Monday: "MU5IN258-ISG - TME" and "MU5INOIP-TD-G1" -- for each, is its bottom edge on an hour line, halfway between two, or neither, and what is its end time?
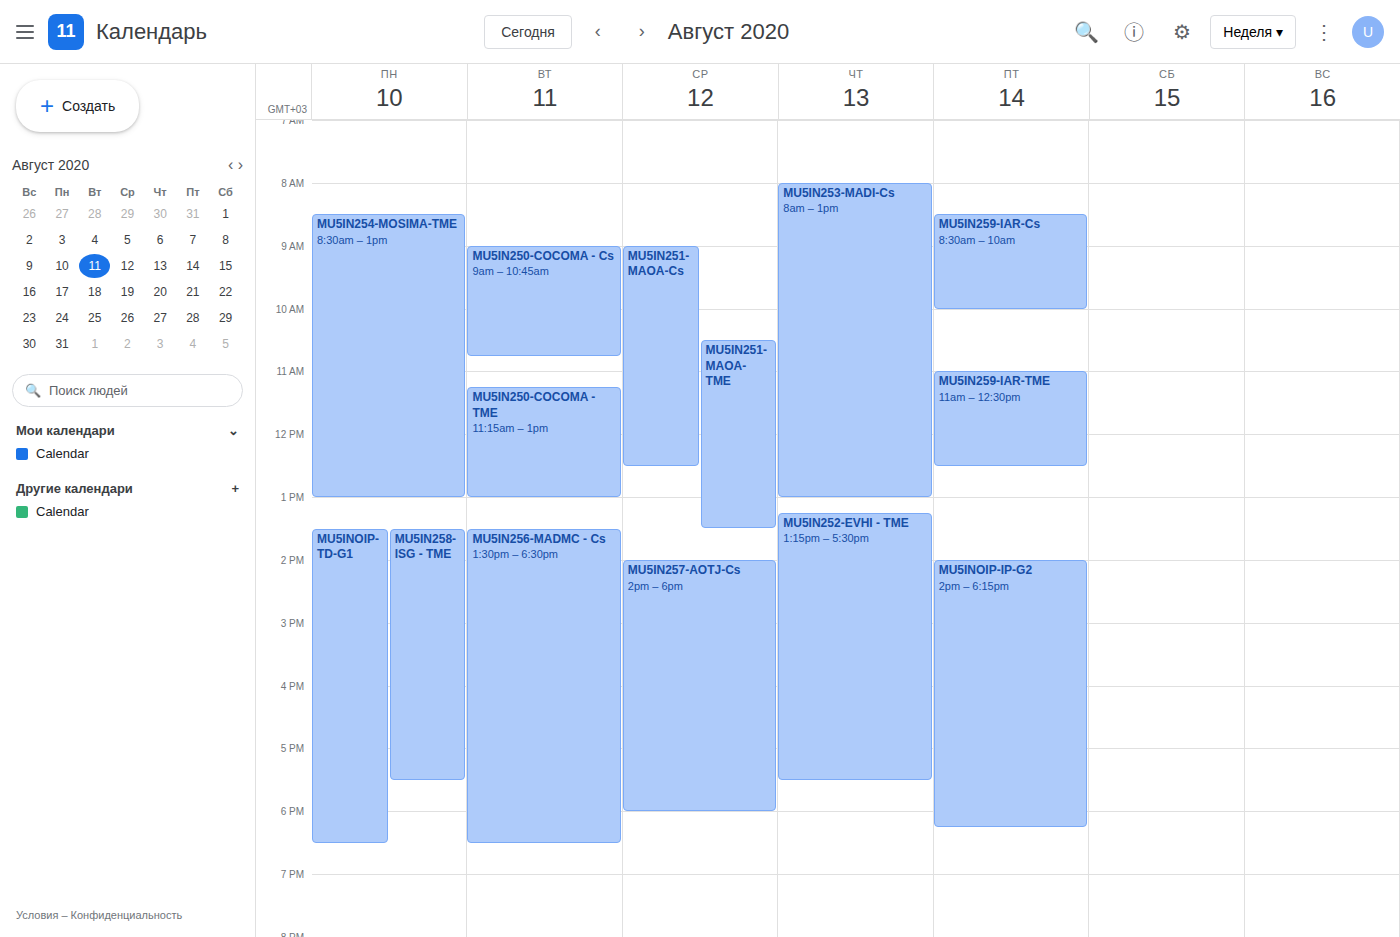
"MU5IN258-ISG - TME": 17:30, halfway between the 17:00 and 18:00 lines. "MU5INOIP-TD-G1": 18:30, halfway between the 18:00 and 19:00 lines.